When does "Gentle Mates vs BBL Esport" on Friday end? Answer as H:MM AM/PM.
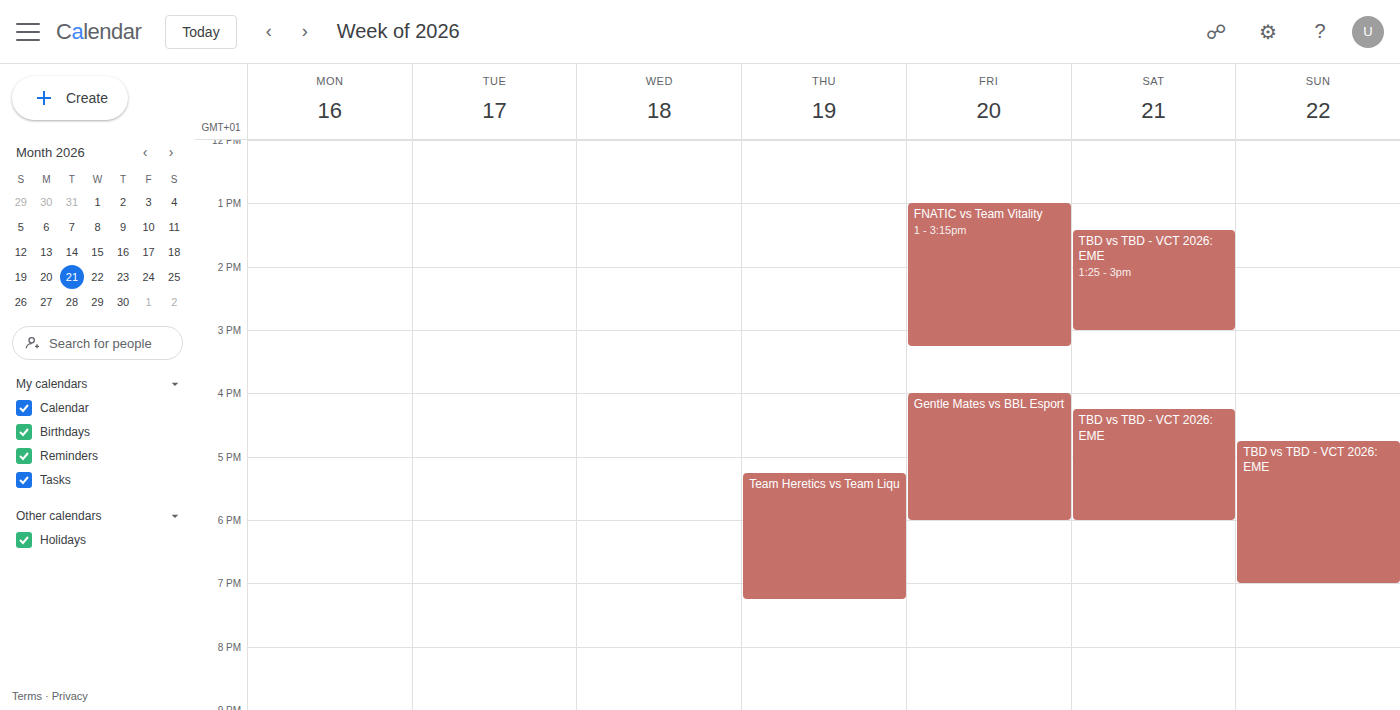
6:00 PM